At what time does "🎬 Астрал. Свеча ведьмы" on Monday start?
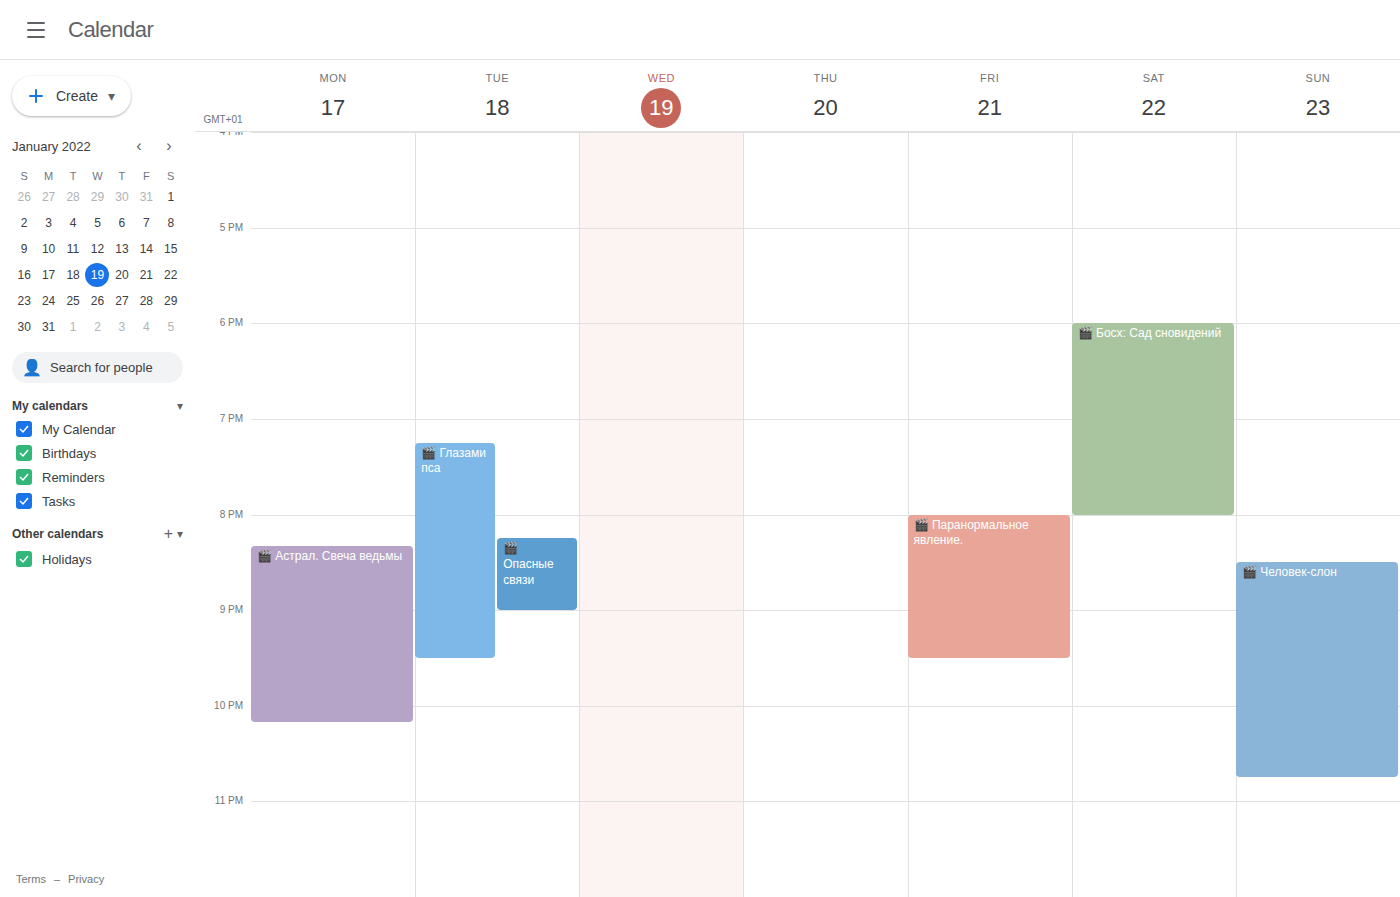
20:20